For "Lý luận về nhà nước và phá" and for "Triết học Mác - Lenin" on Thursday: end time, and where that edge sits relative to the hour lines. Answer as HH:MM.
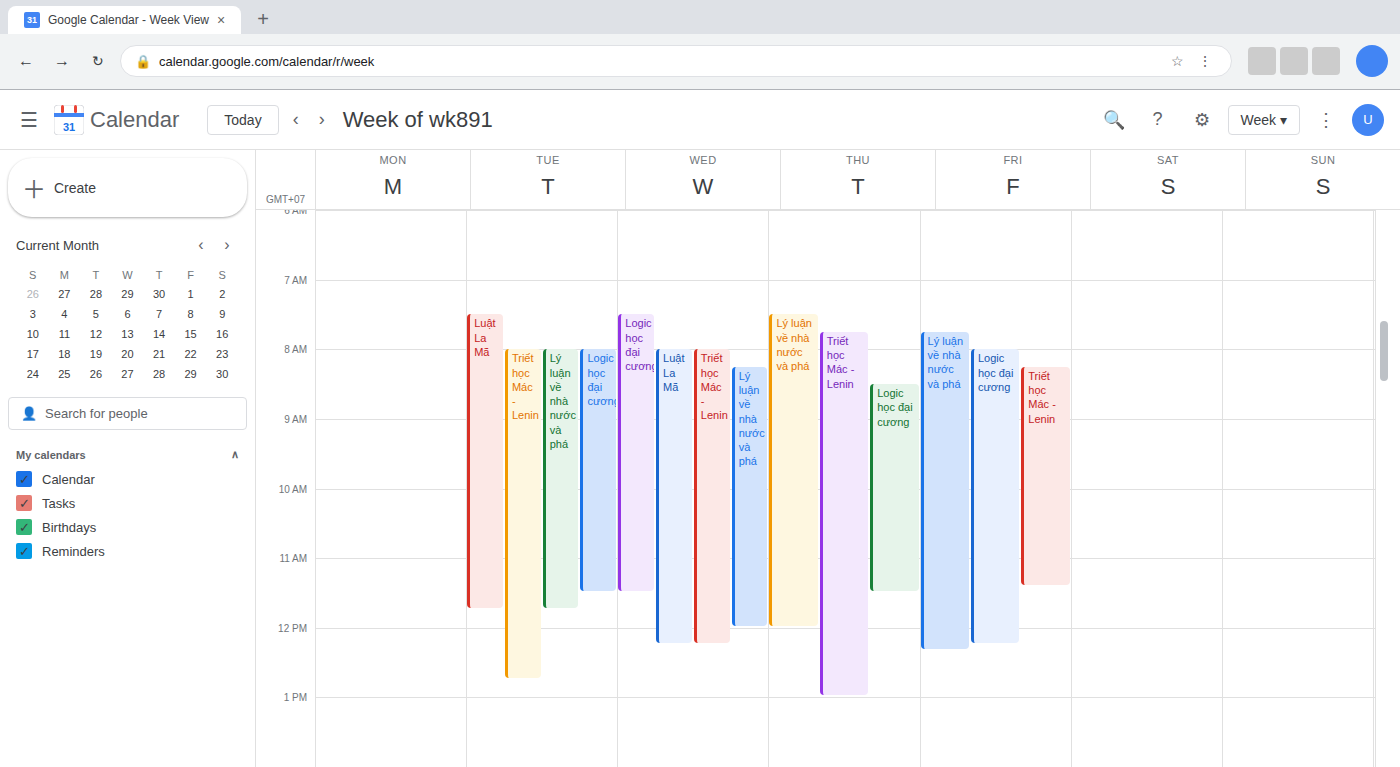
"Lý luận về nhà nước và phá": 12:00, exactly on the 12:00 line. "Triết học Mác - Lenin": 13:00, exactly on the 13:00 line.